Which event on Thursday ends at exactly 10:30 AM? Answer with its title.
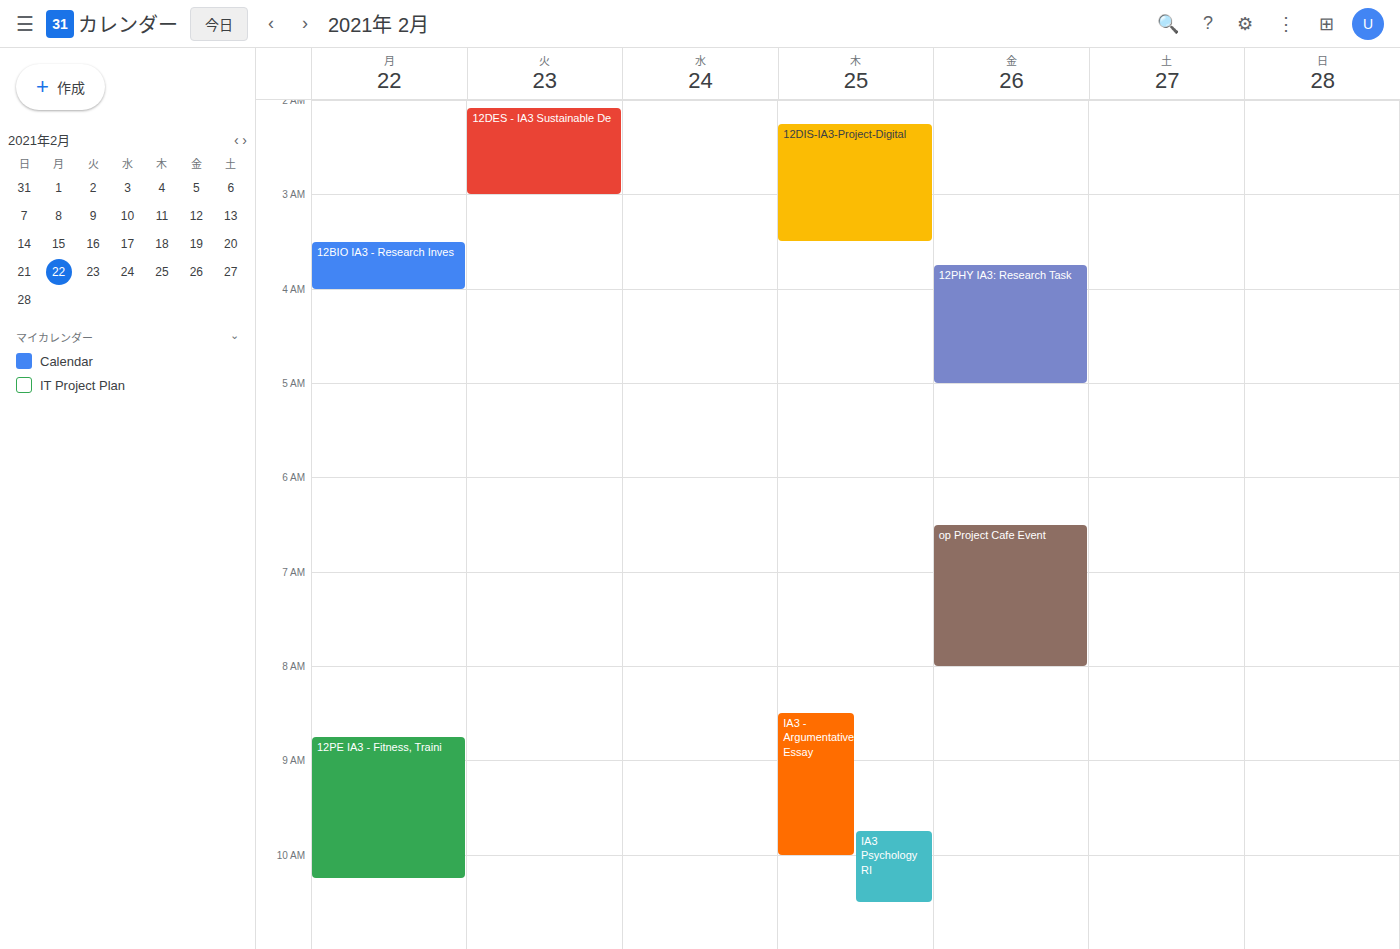
"IA3 Psychology RI"